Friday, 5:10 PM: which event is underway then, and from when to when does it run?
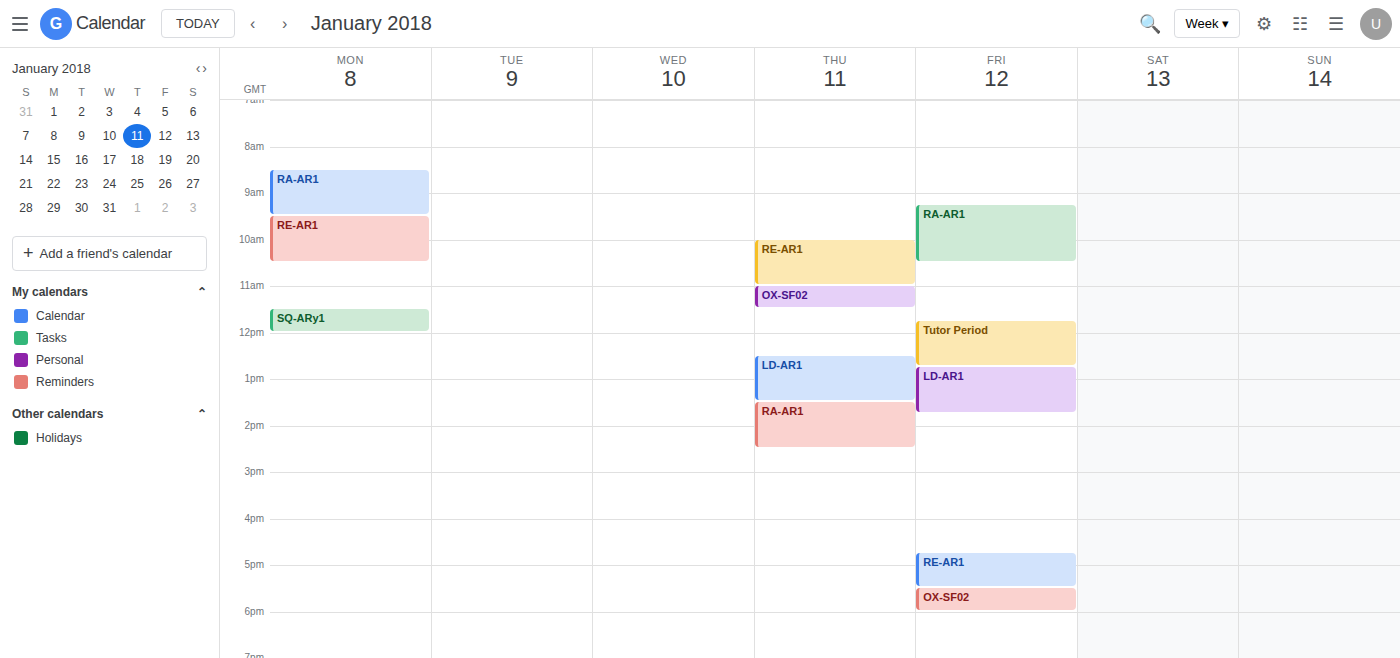
"RE-AR1", 4:45 PM to 5:30 PM